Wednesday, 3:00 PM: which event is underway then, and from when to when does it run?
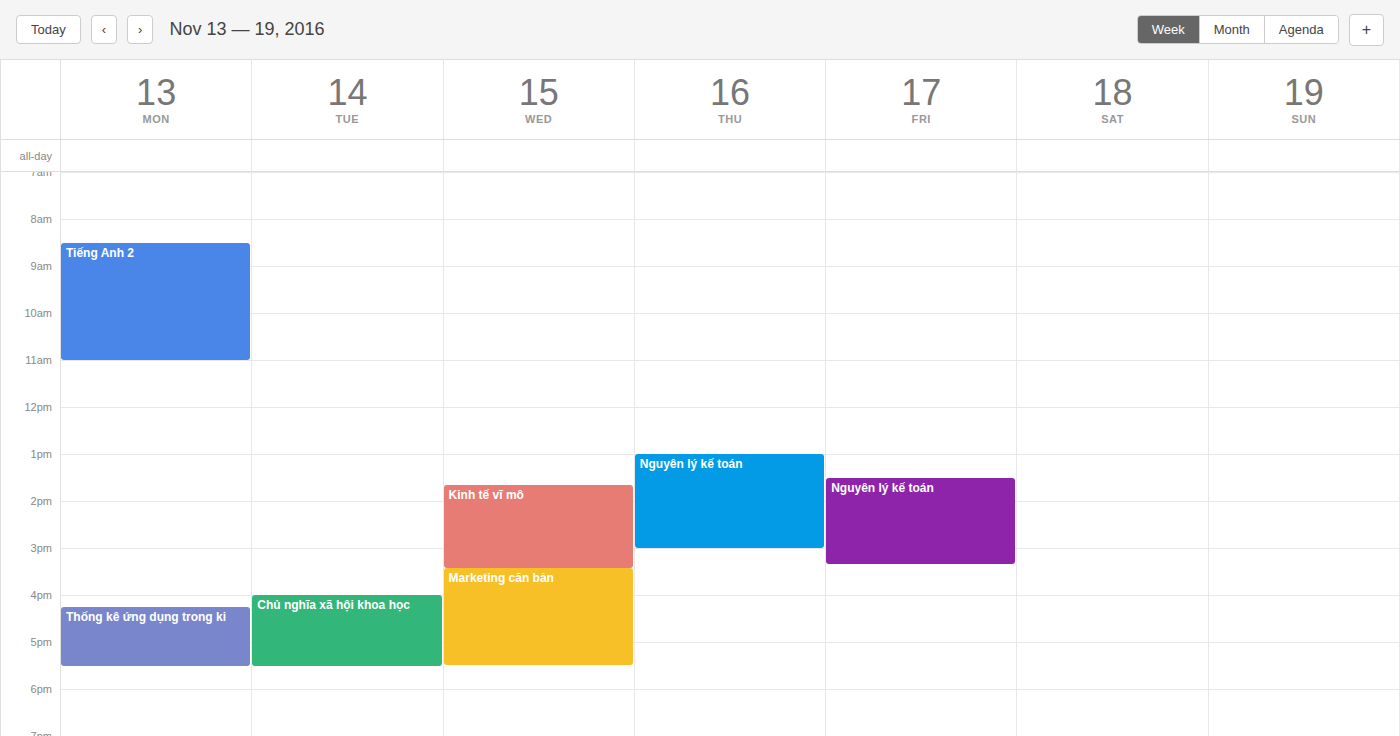
"Kinh tế vĩ mô", 1:40 PM to 3:25 PM